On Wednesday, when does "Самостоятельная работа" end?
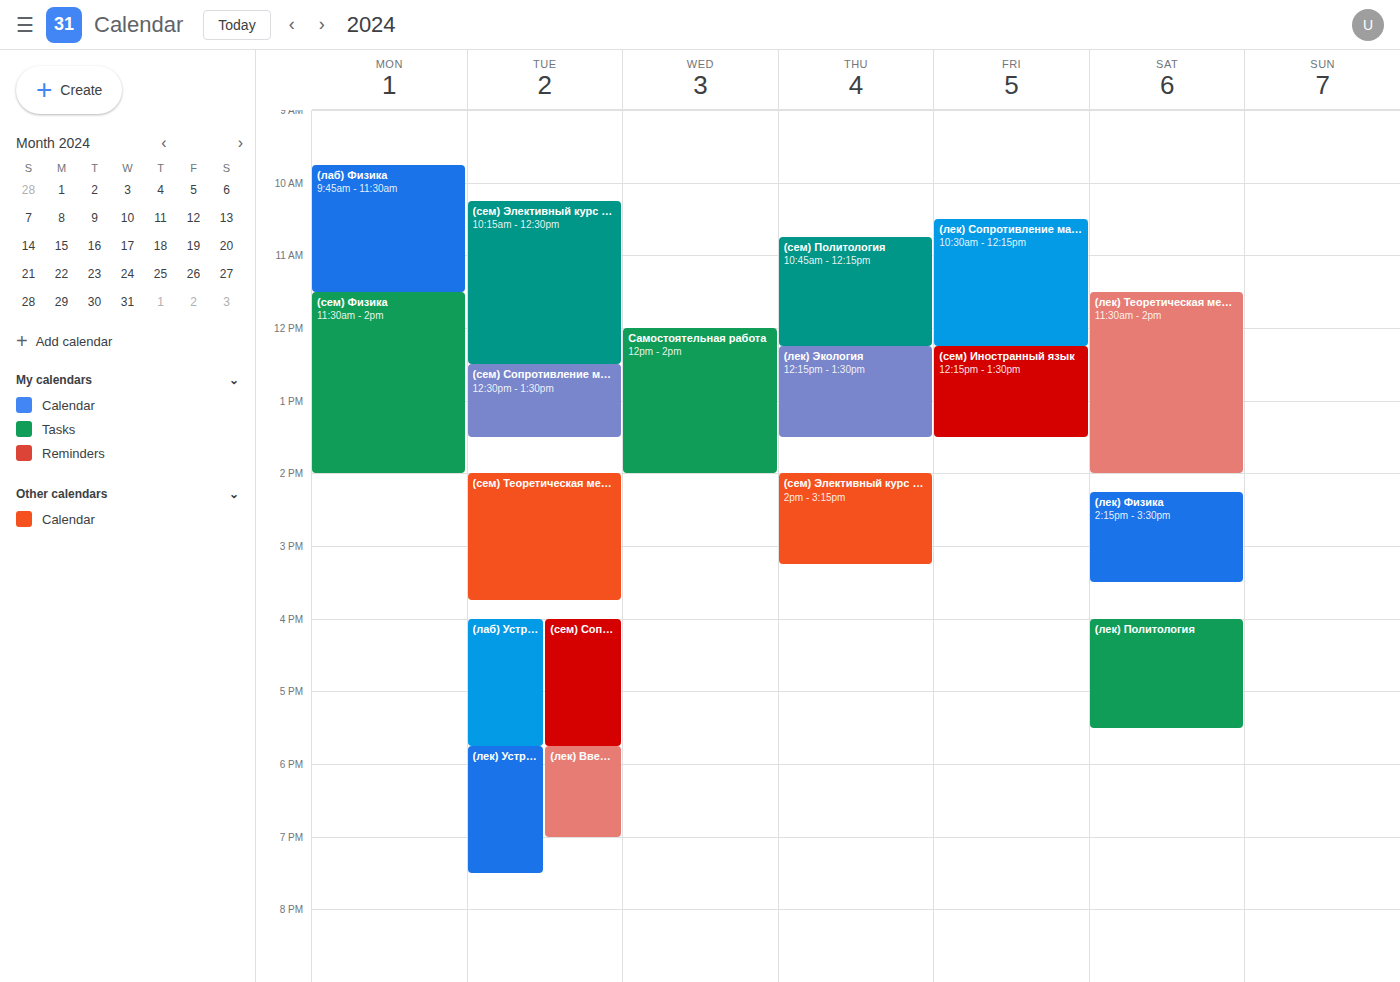
2:00 PM